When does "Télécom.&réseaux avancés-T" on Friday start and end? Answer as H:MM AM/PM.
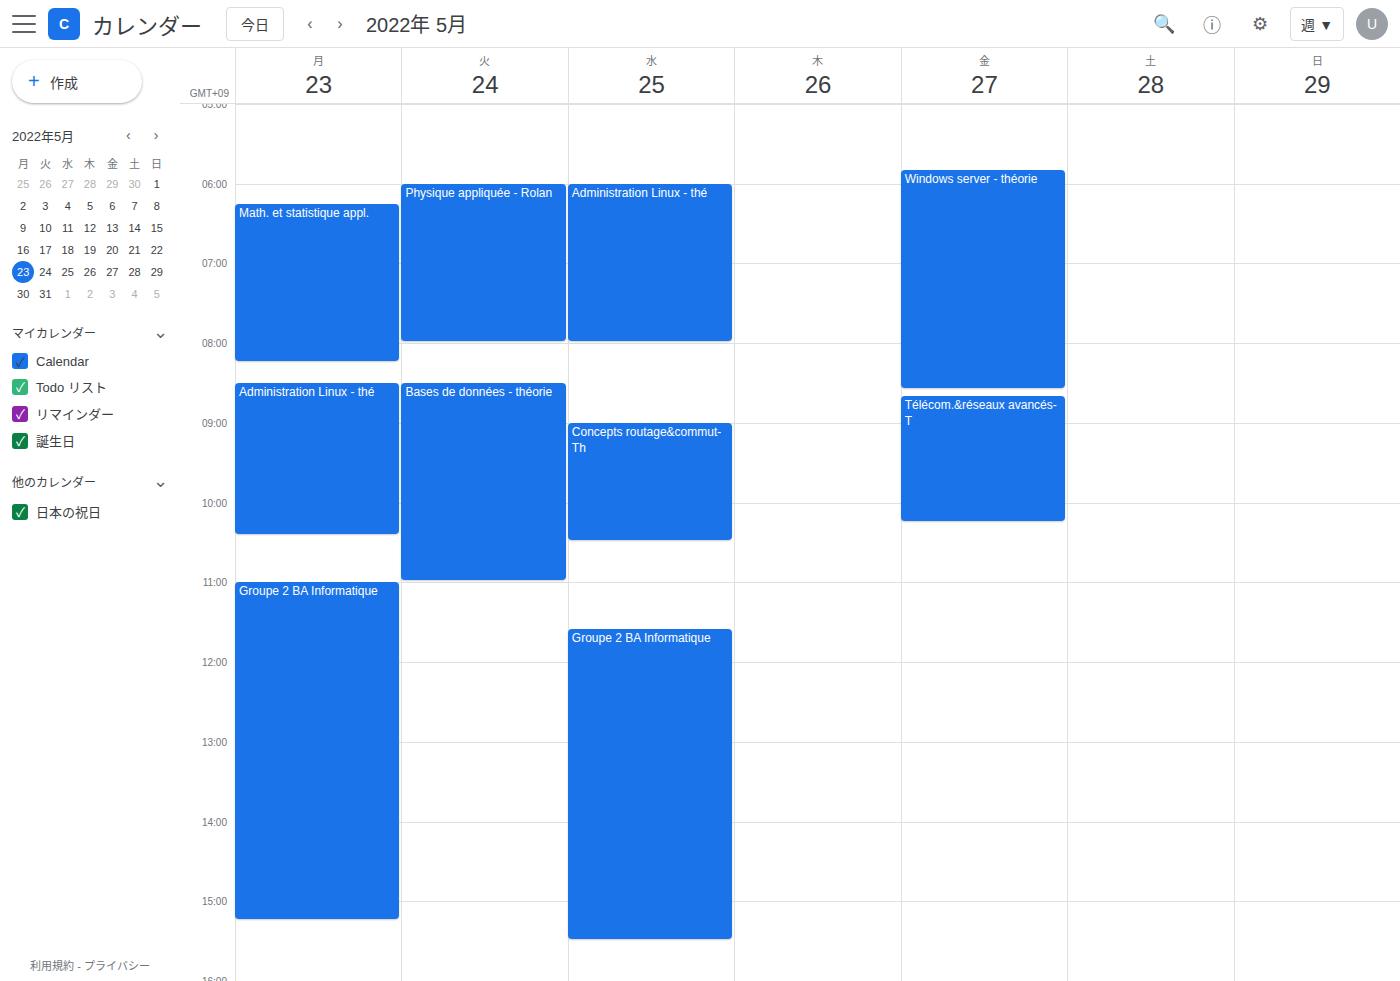
8:40 AM to 10:15 AM